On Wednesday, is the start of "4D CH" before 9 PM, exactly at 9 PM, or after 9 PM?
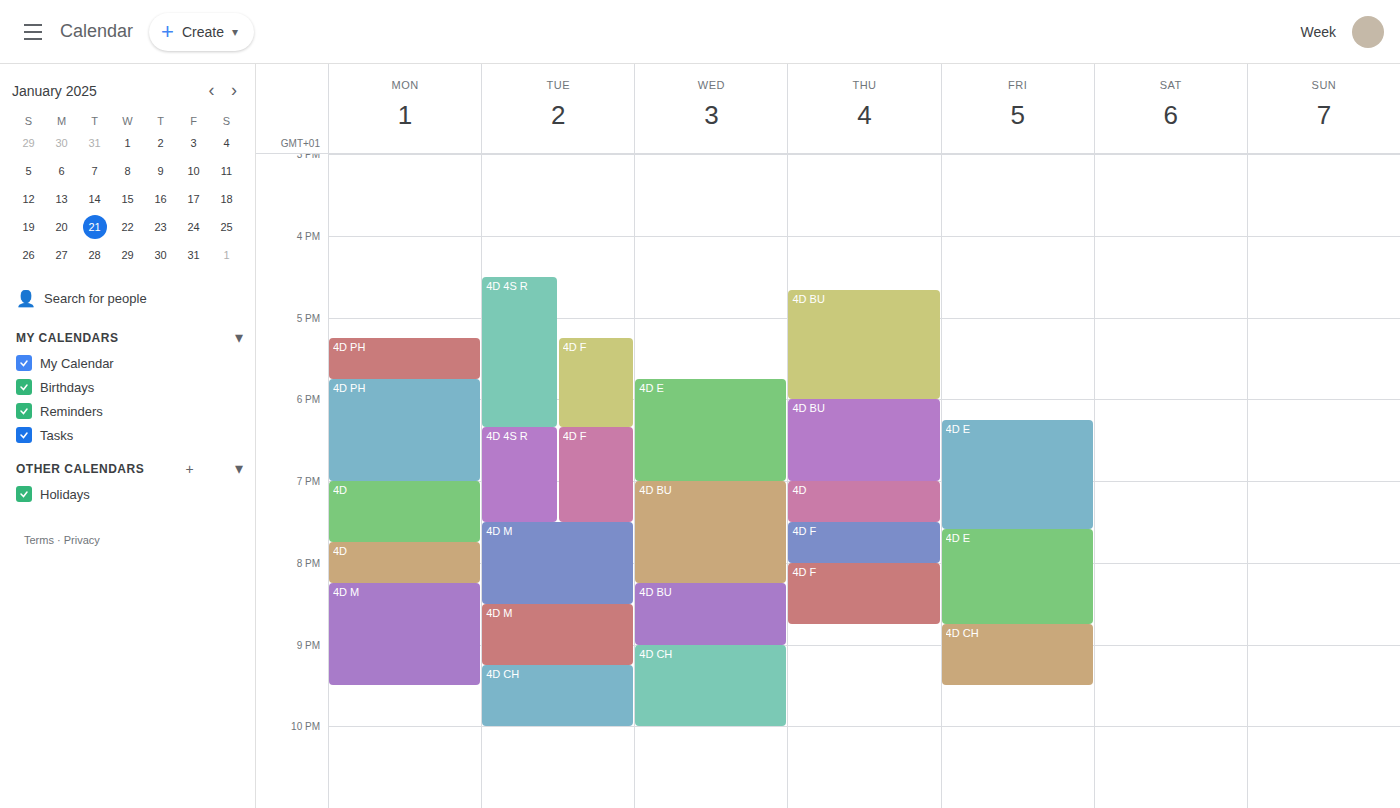
9:00 PM -- exactly at 9 PM, on the 9 PM line.